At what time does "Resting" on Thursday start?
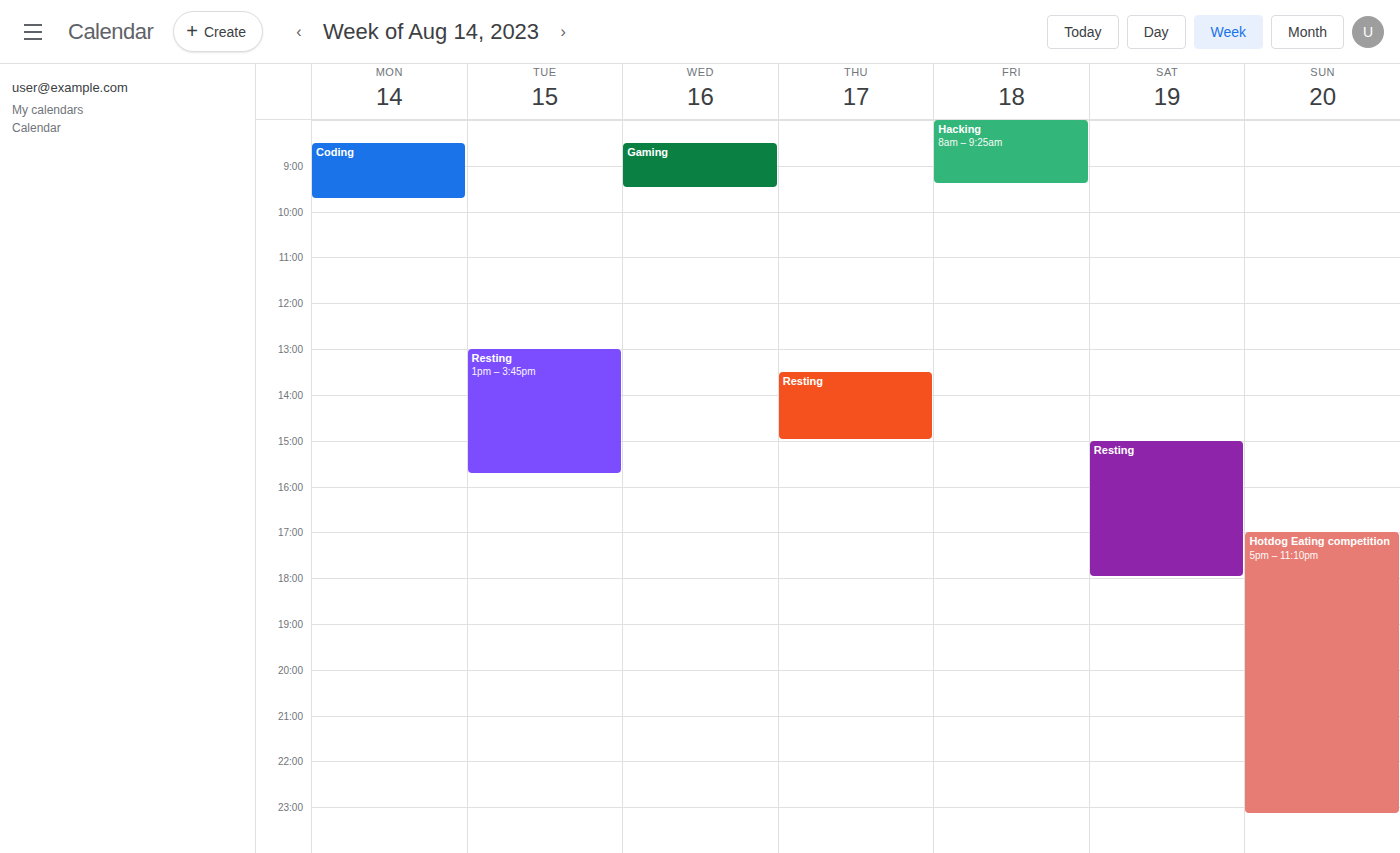
1:30 PM